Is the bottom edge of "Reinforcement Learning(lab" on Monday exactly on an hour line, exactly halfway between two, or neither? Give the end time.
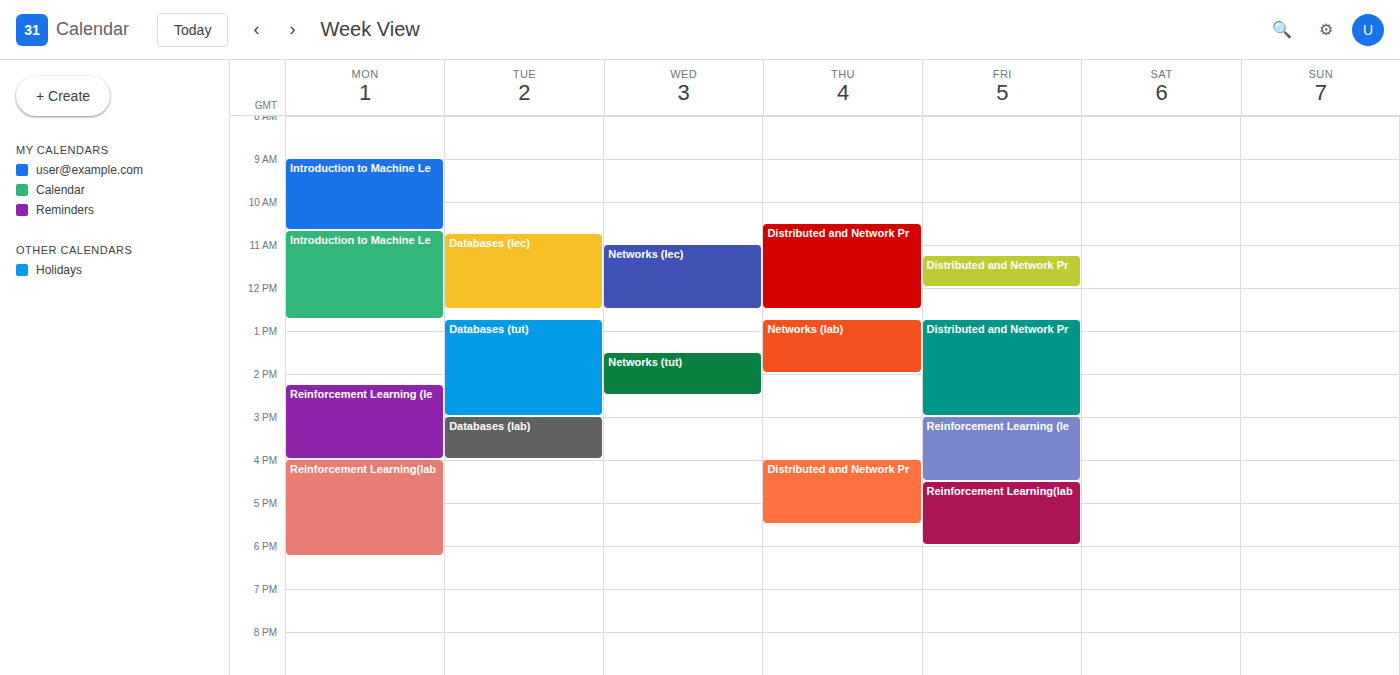
6:15 PM -- neither: a quarter of the way from the 6 PM line to the 7 PM line.